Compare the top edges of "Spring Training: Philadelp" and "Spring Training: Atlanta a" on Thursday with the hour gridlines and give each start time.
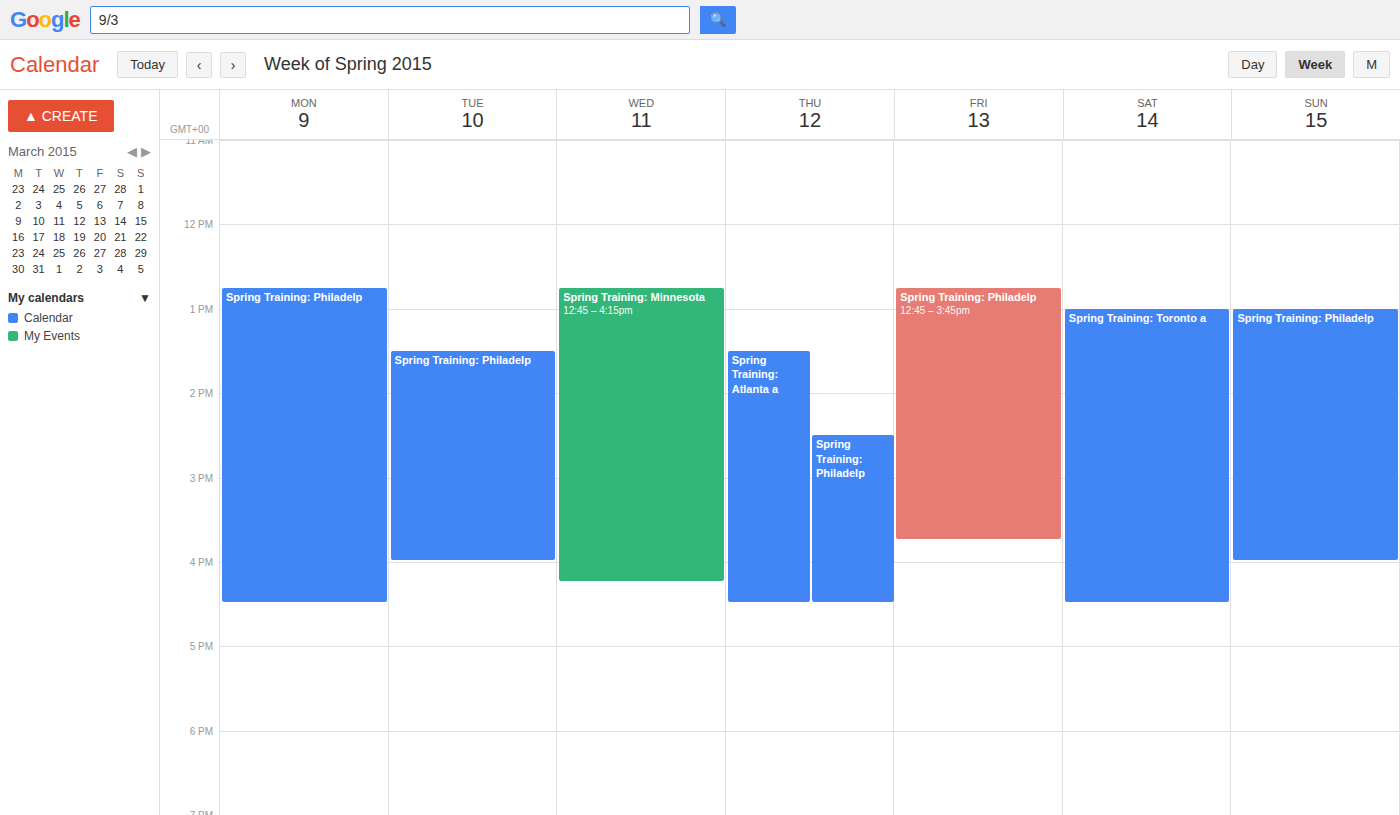
"Spring Training: Philadelp": 2:30 PM, halfway between the 2 PM and 3 PM lines. "Spring Training: Atlanta a": 1:30 PM, halfway between the 1 PM and 2 PM lines.